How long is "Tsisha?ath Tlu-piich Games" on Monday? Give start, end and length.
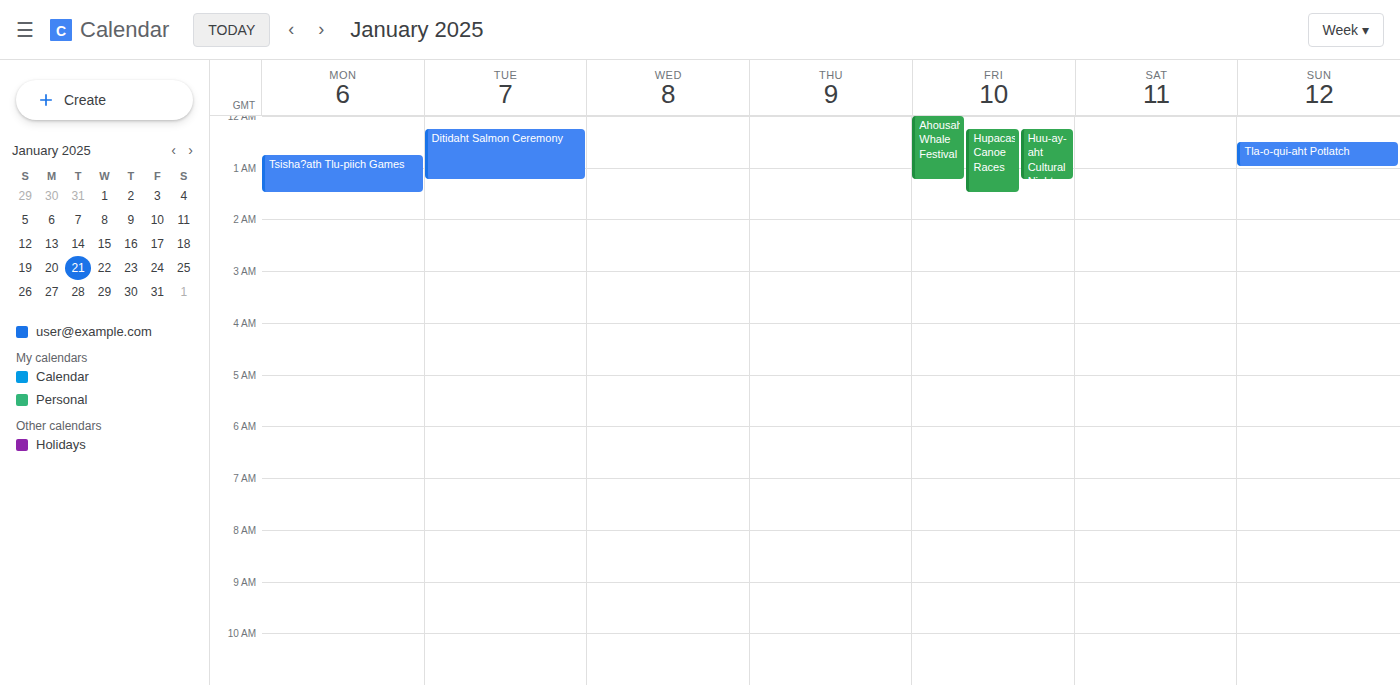
12:45 AM to 1:30 AM, 45 minutes